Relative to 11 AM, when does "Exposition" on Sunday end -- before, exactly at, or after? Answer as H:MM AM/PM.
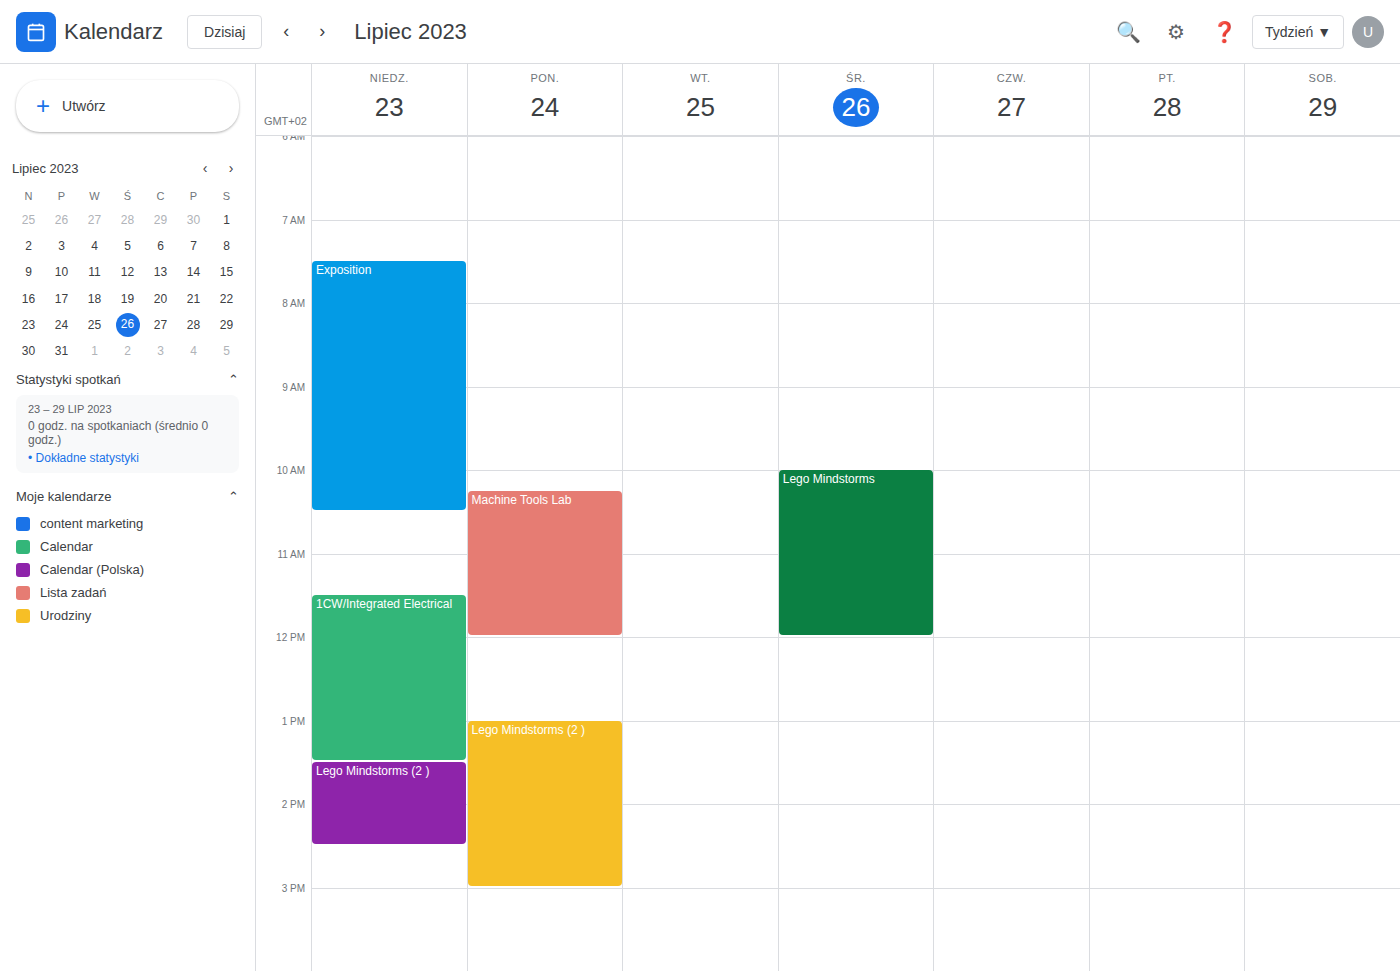
10:30 AM -- before 11 AM, 30 minutes above the 11 AM line.